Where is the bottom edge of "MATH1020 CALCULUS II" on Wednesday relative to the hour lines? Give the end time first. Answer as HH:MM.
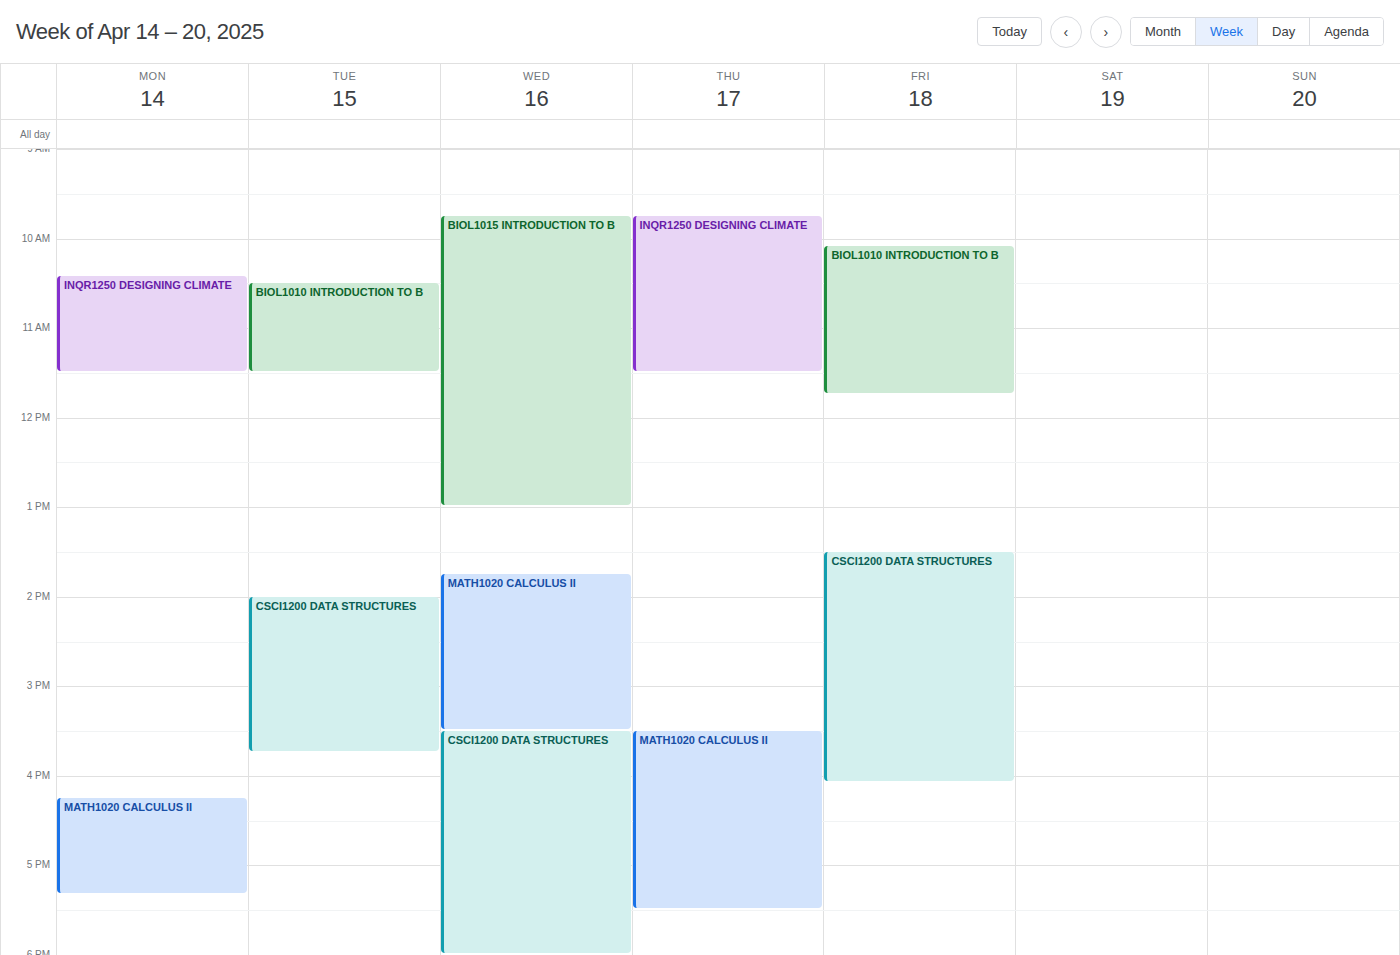
15:30 -- halfway between the 15:00 and 16:00 lines.